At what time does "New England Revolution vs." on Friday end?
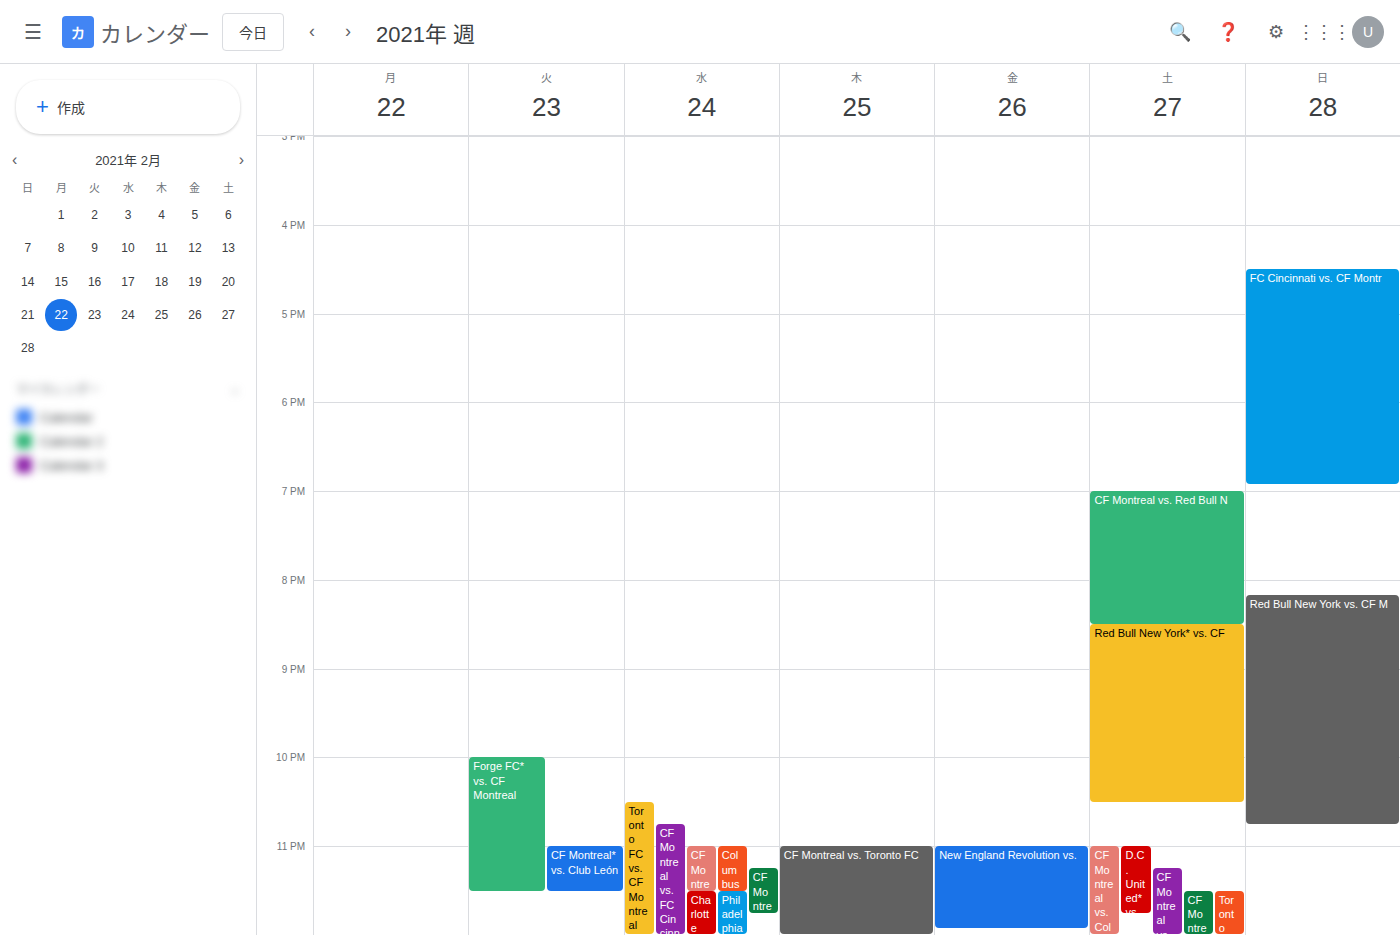
11:55 PM